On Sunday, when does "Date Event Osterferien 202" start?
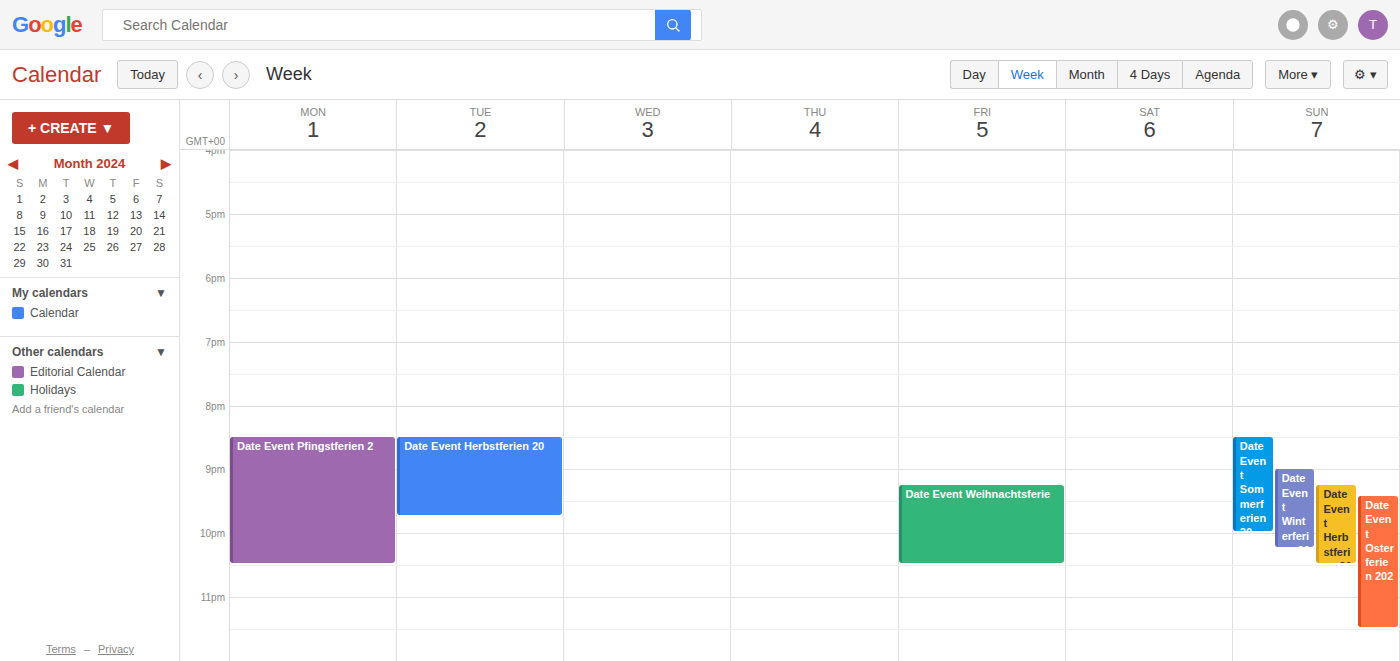
9:25 PM